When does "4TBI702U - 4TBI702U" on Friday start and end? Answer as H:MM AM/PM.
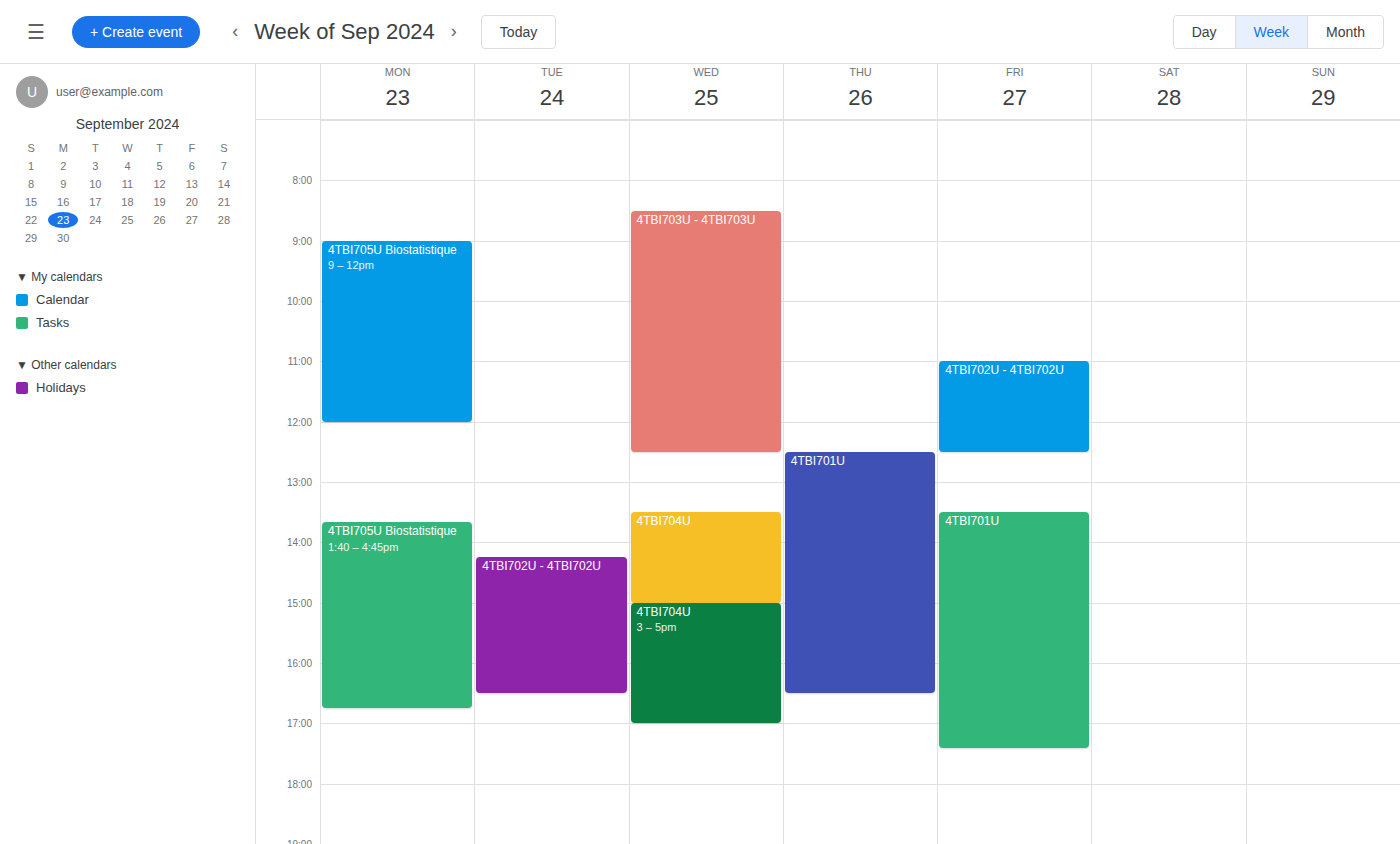
11:00 AM to 12:30 PM